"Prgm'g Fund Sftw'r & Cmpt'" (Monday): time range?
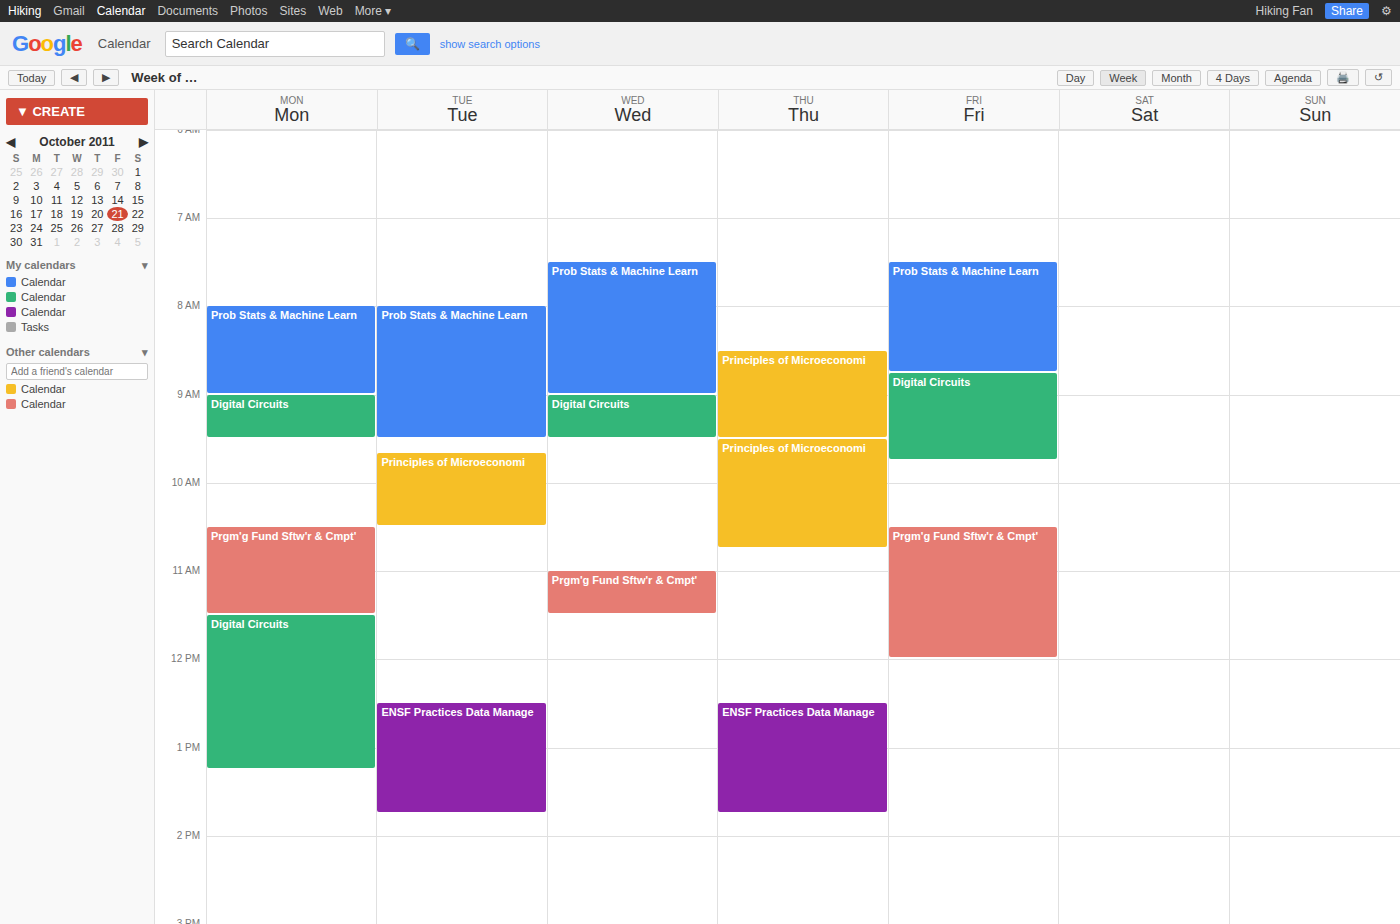
10:30 AM to 11:30 AM